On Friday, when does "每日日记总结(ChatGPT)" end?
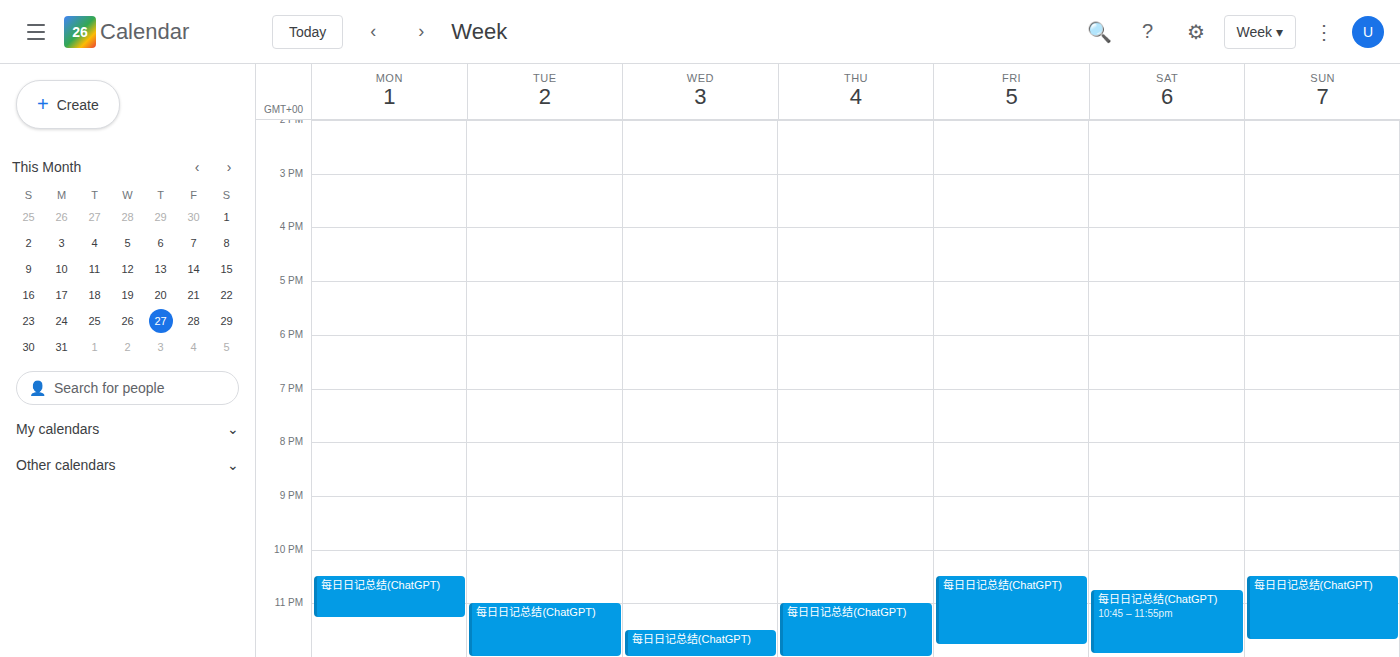
11:45 PM